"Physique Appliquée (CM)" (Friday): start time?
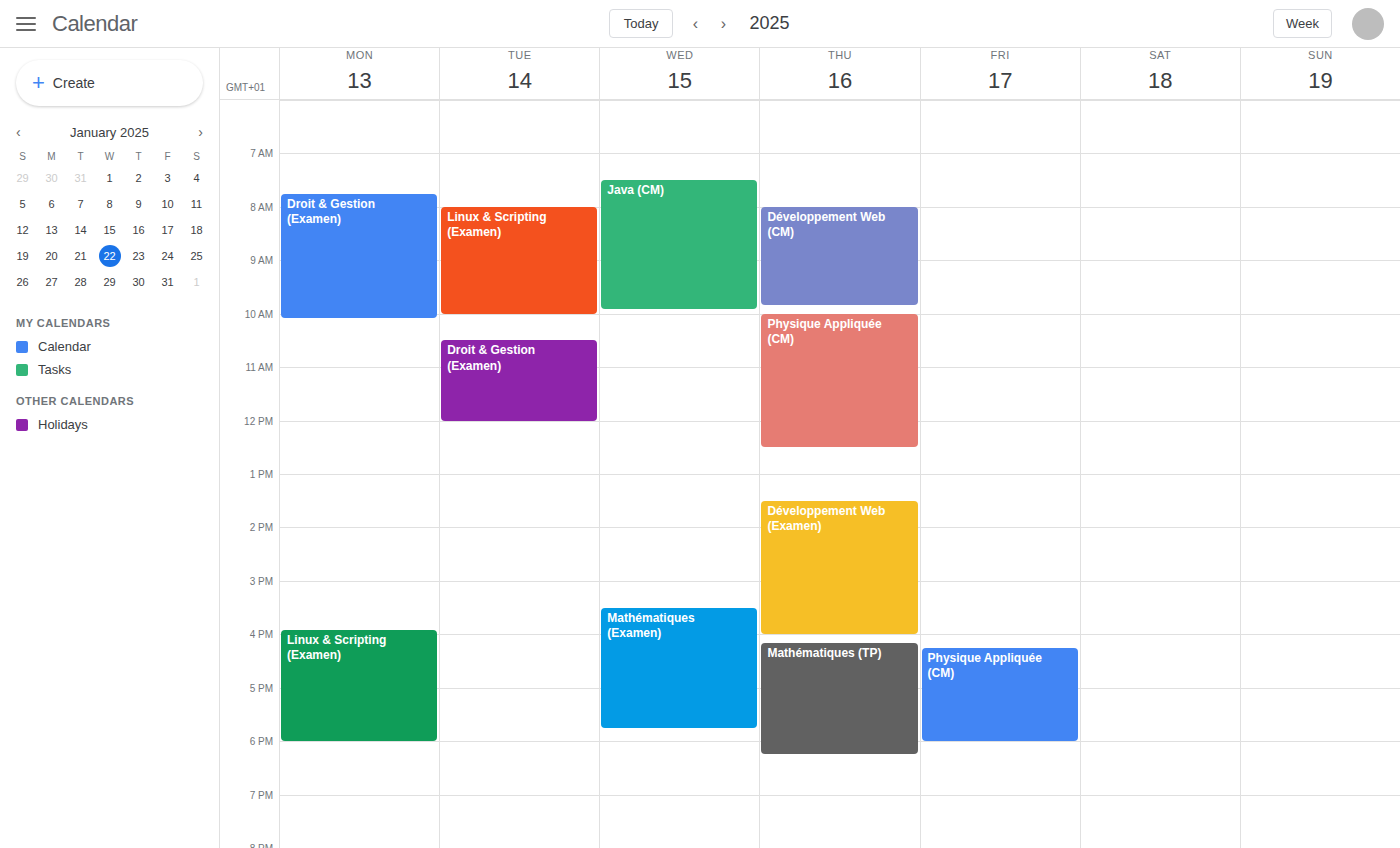
16:15